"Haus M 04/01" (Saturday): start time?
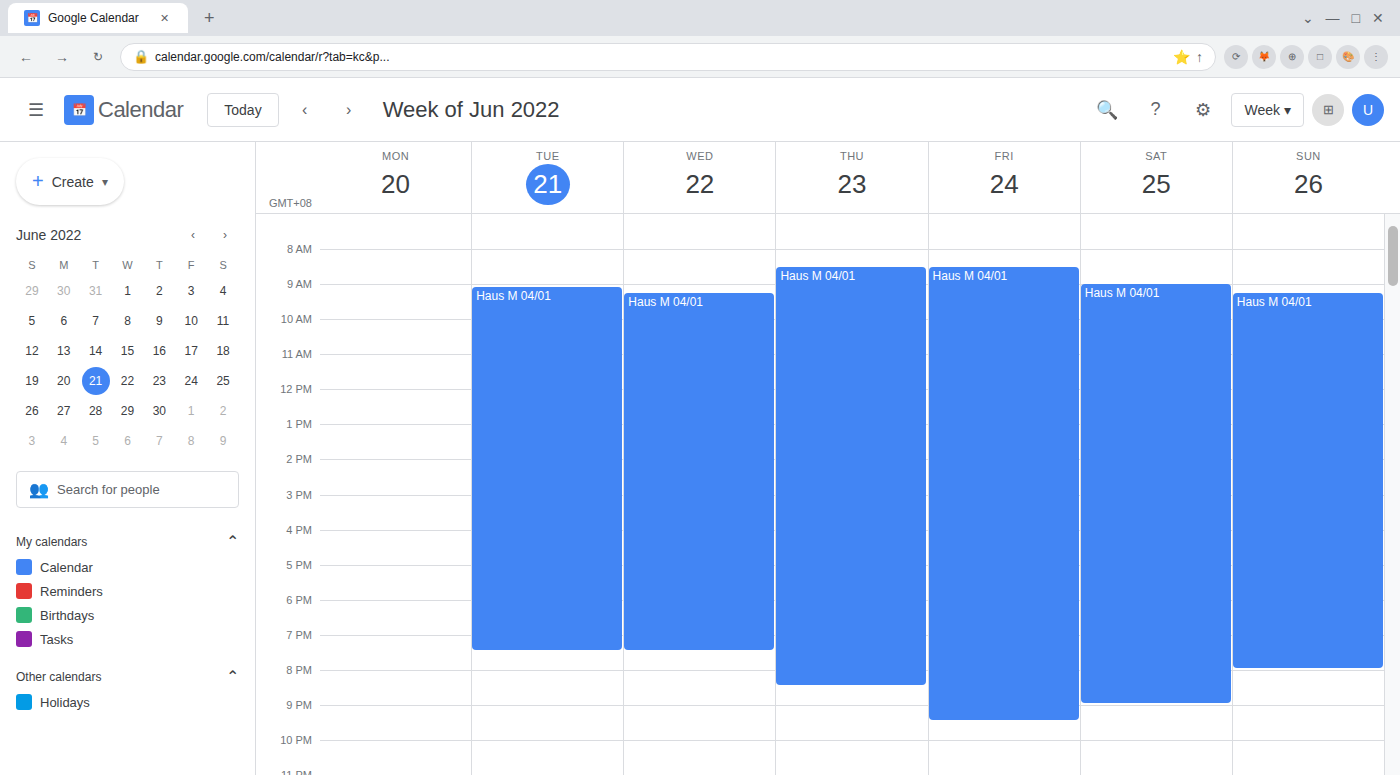
9:00 AM